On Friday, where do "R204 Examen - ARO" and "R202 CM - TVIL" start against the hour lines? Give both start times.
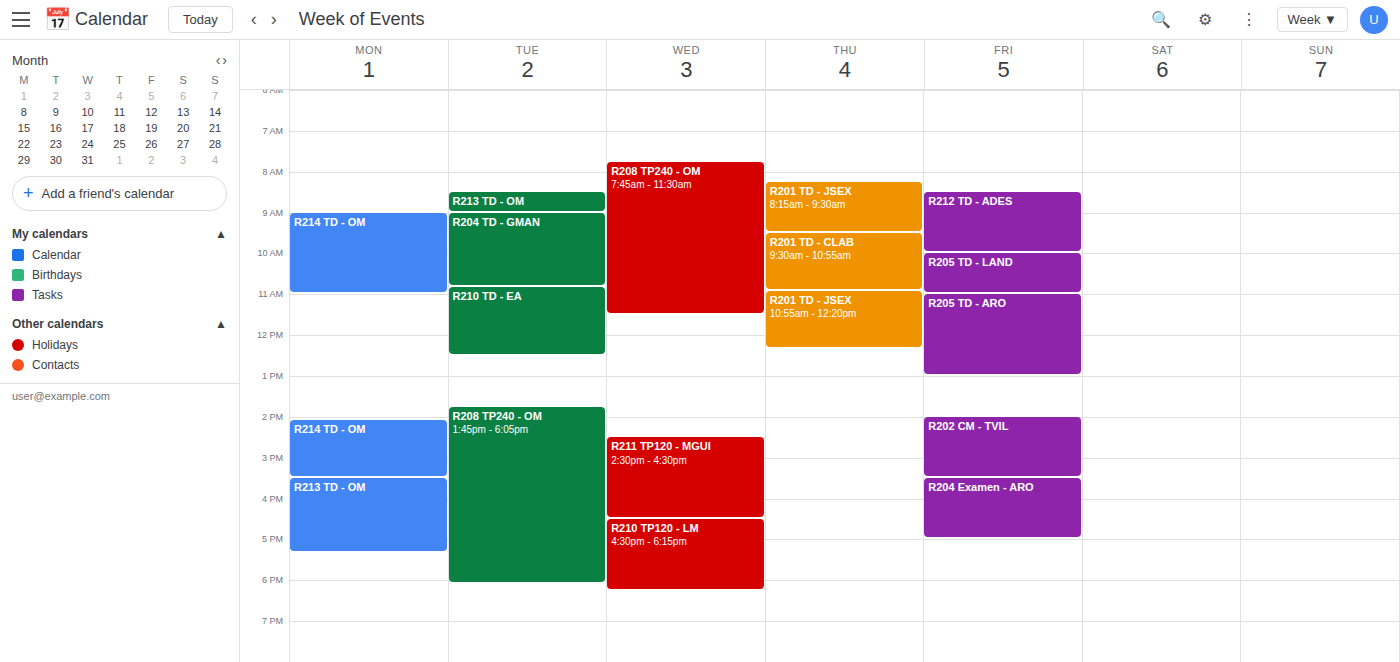
"R204 Examen - ARO": 3:30 PM, halfway between the 3 PM and 4 PM lines. "R202 CM - TVIL": 2:00 PM, exactly on the 2 PM line.